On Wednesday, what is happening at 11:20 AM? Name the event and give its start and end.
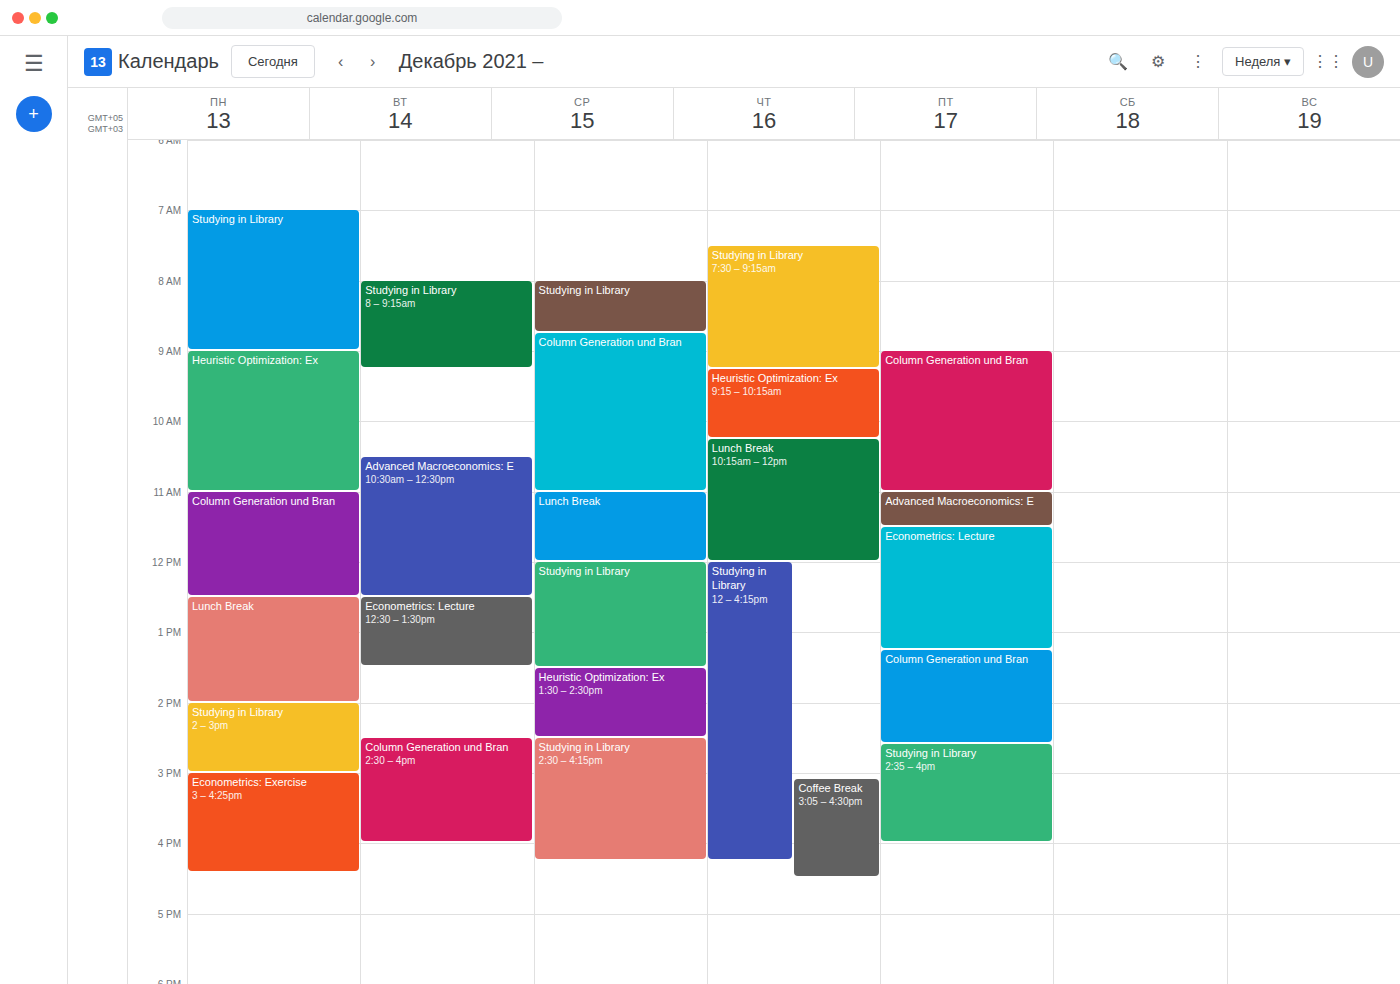
"Lunch Break", 11:00 AM to 12:00 PM